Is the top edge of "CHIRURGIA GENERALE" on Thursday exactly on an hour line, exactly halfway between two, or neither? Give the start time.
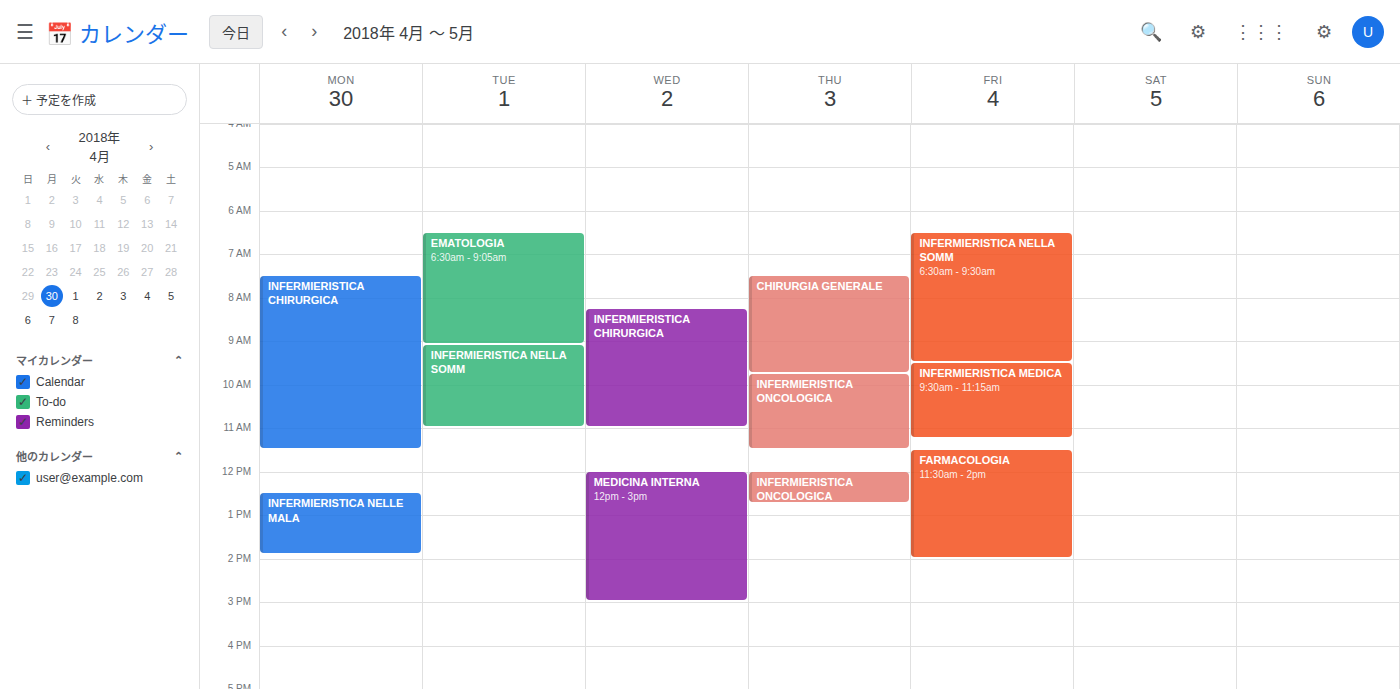
07:30 -- halfway between the 07:00 and 08:00 lines.